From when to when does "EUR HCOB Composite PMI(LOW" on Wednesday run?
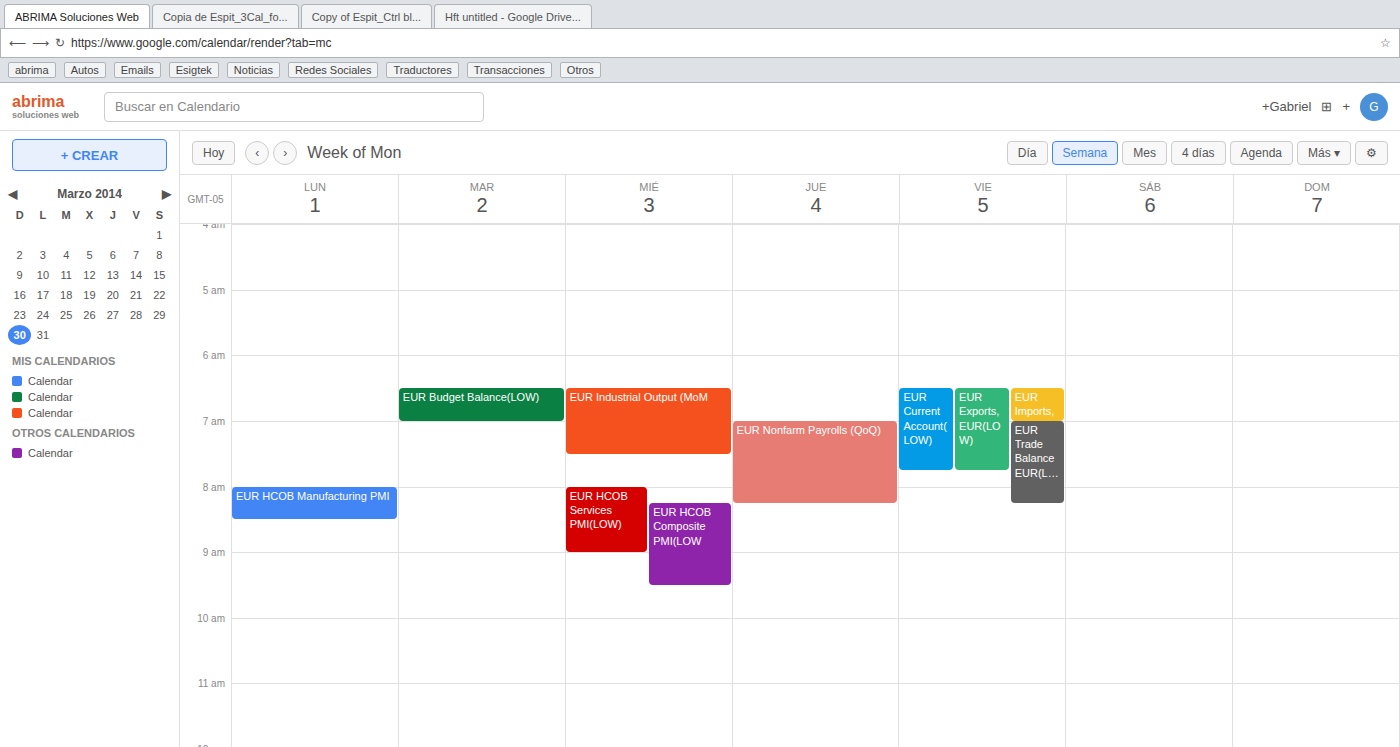
8:15 AM to 9:30 AM